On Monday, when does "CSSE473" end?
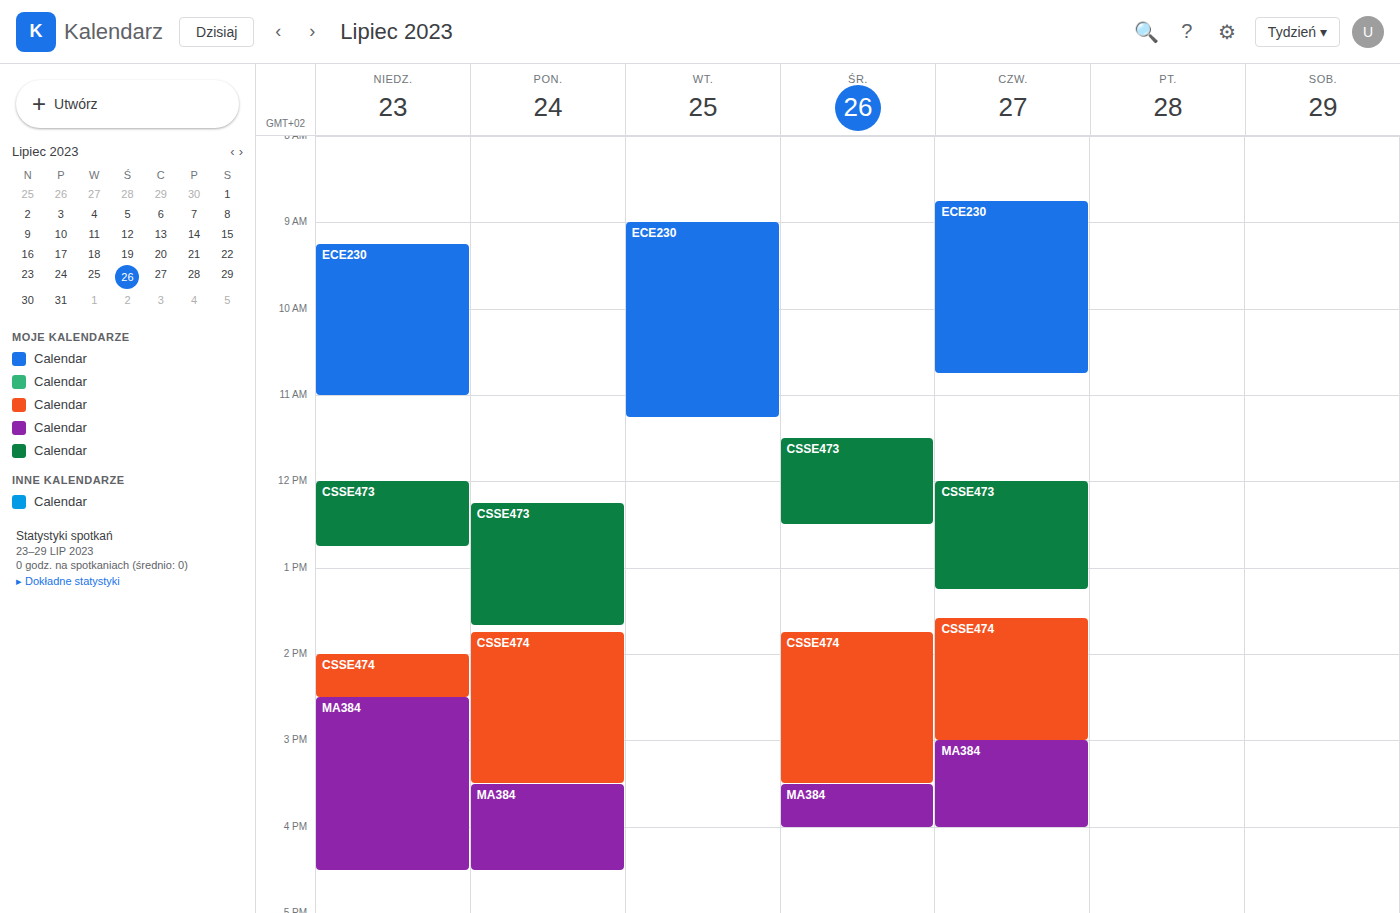
13:40